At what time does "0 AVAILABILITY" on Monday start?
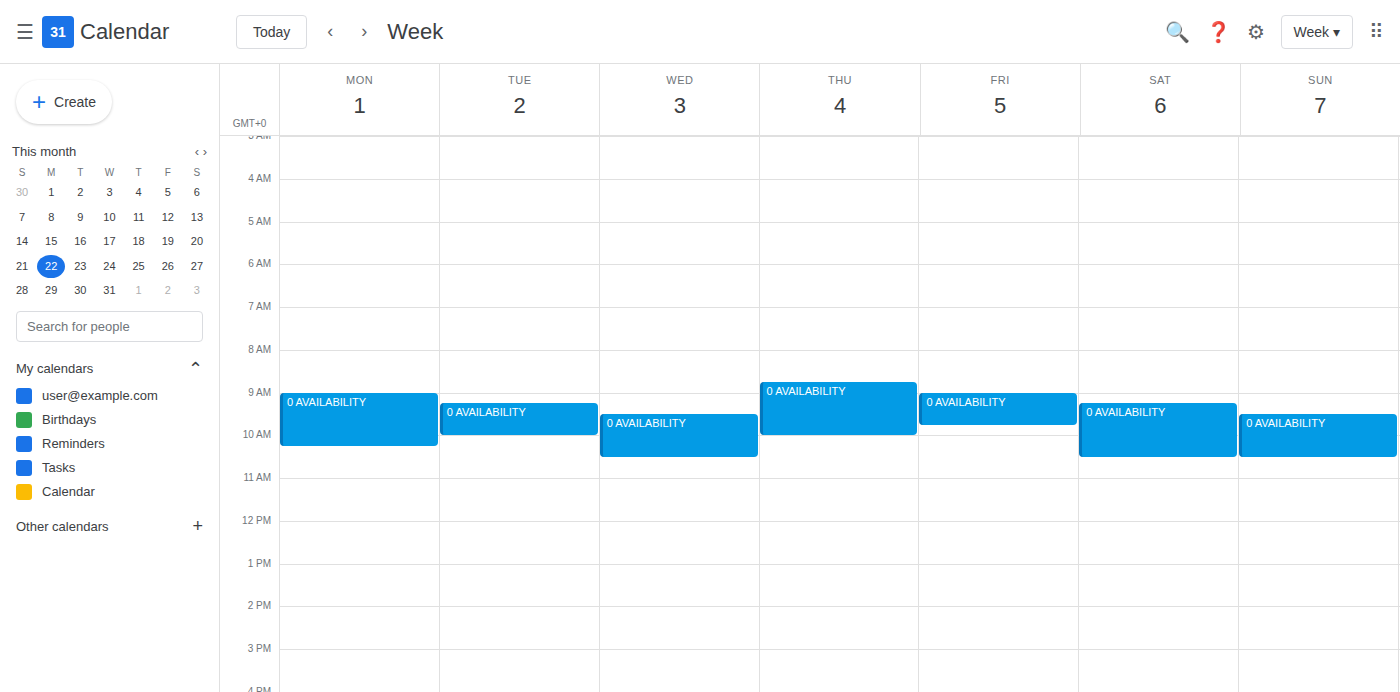
9:00 AM